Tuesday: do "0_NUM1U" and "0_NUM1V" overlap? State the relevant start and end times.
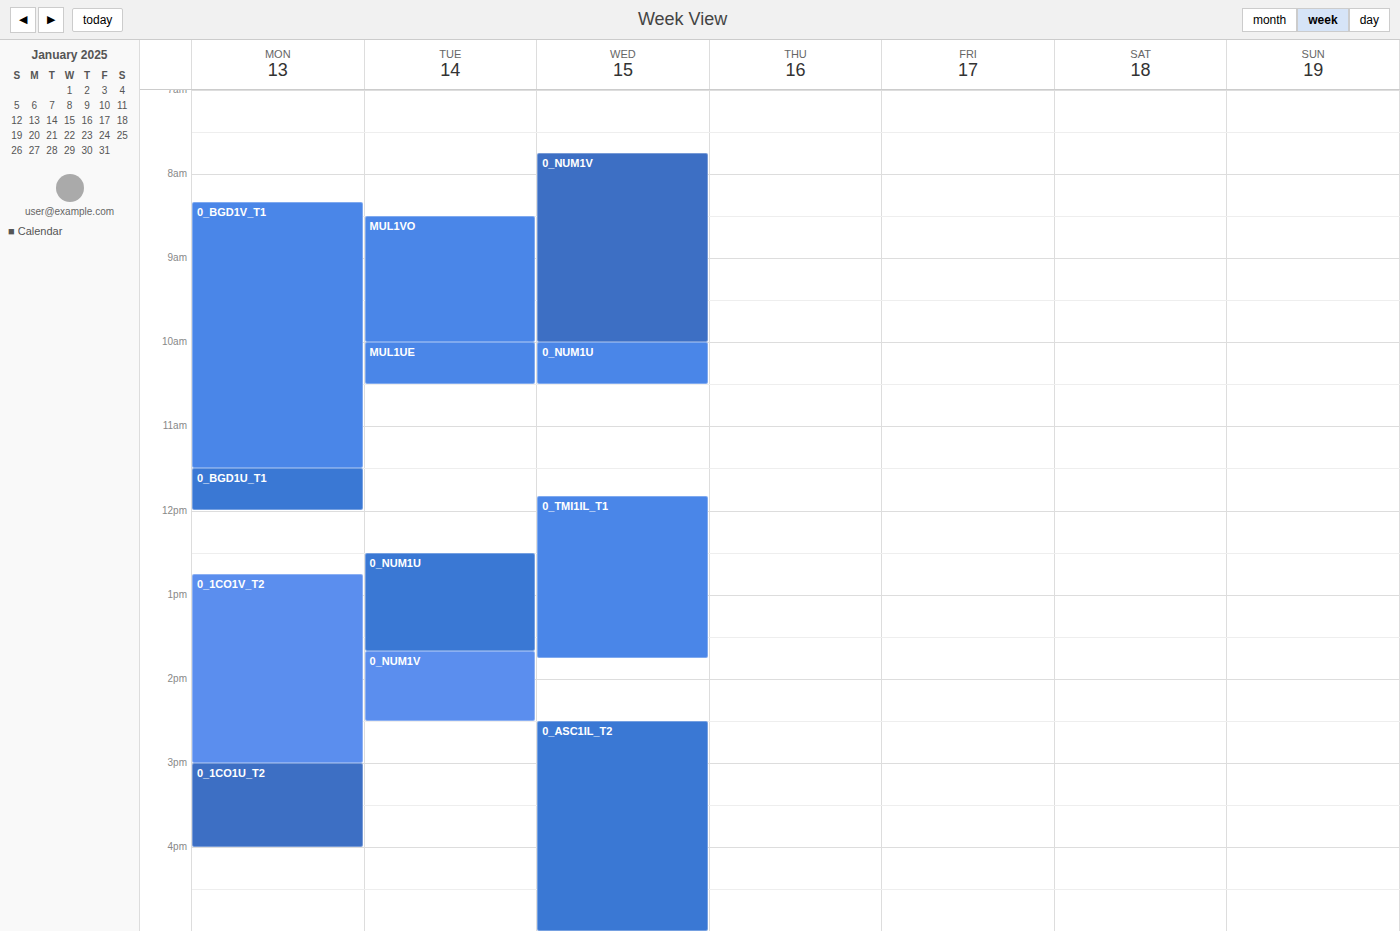
"0_NUM1U" ends at 1:40 PM, exactly when "0_NUM1V" starts -- they touch but do not overlap.